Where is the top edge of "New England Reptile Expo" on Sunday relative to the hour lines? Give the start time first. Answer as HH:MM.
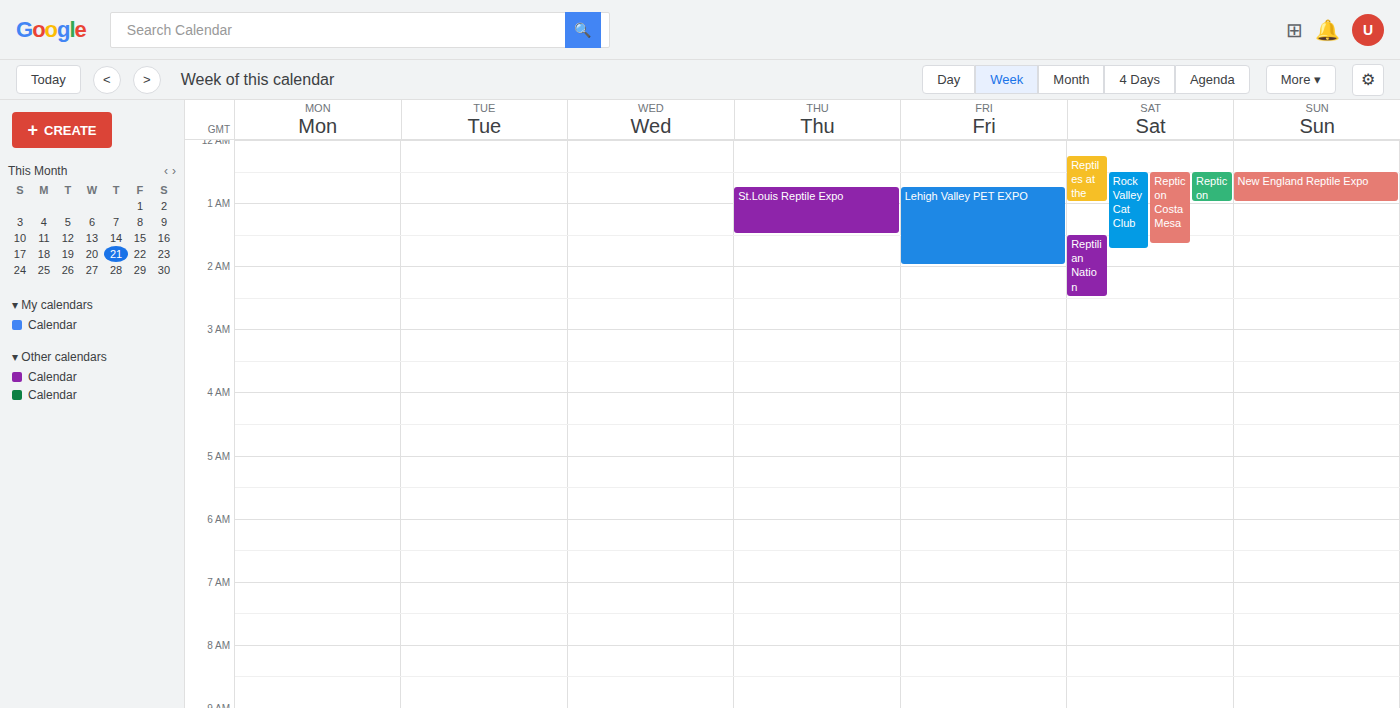
00:30 -- halfway between the 00:00 and 01:00 lines.